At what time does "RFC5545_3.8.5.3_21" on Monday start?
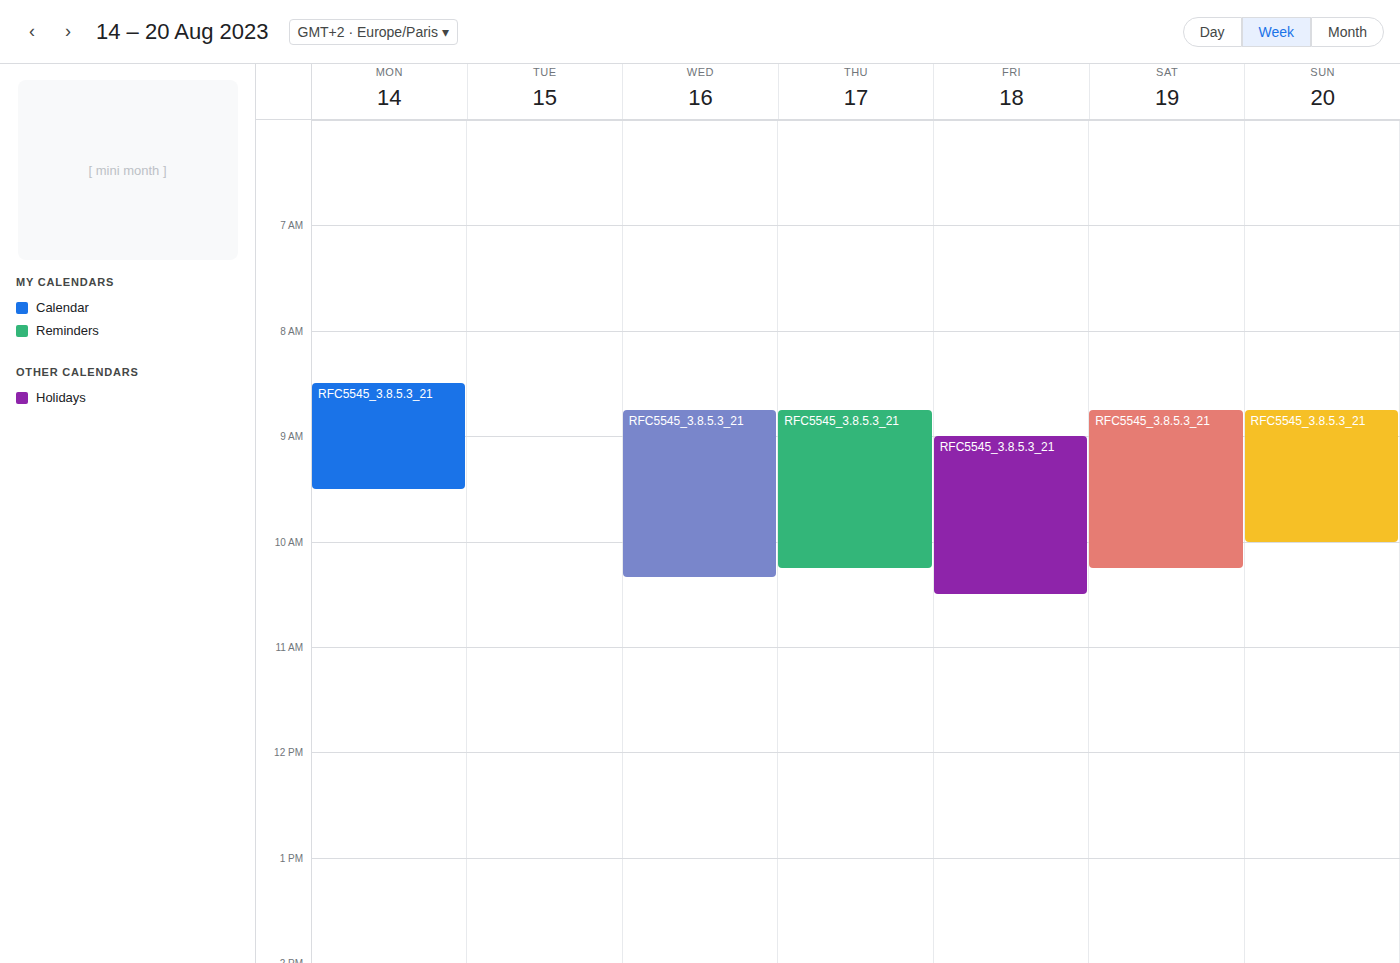
8:30 AM